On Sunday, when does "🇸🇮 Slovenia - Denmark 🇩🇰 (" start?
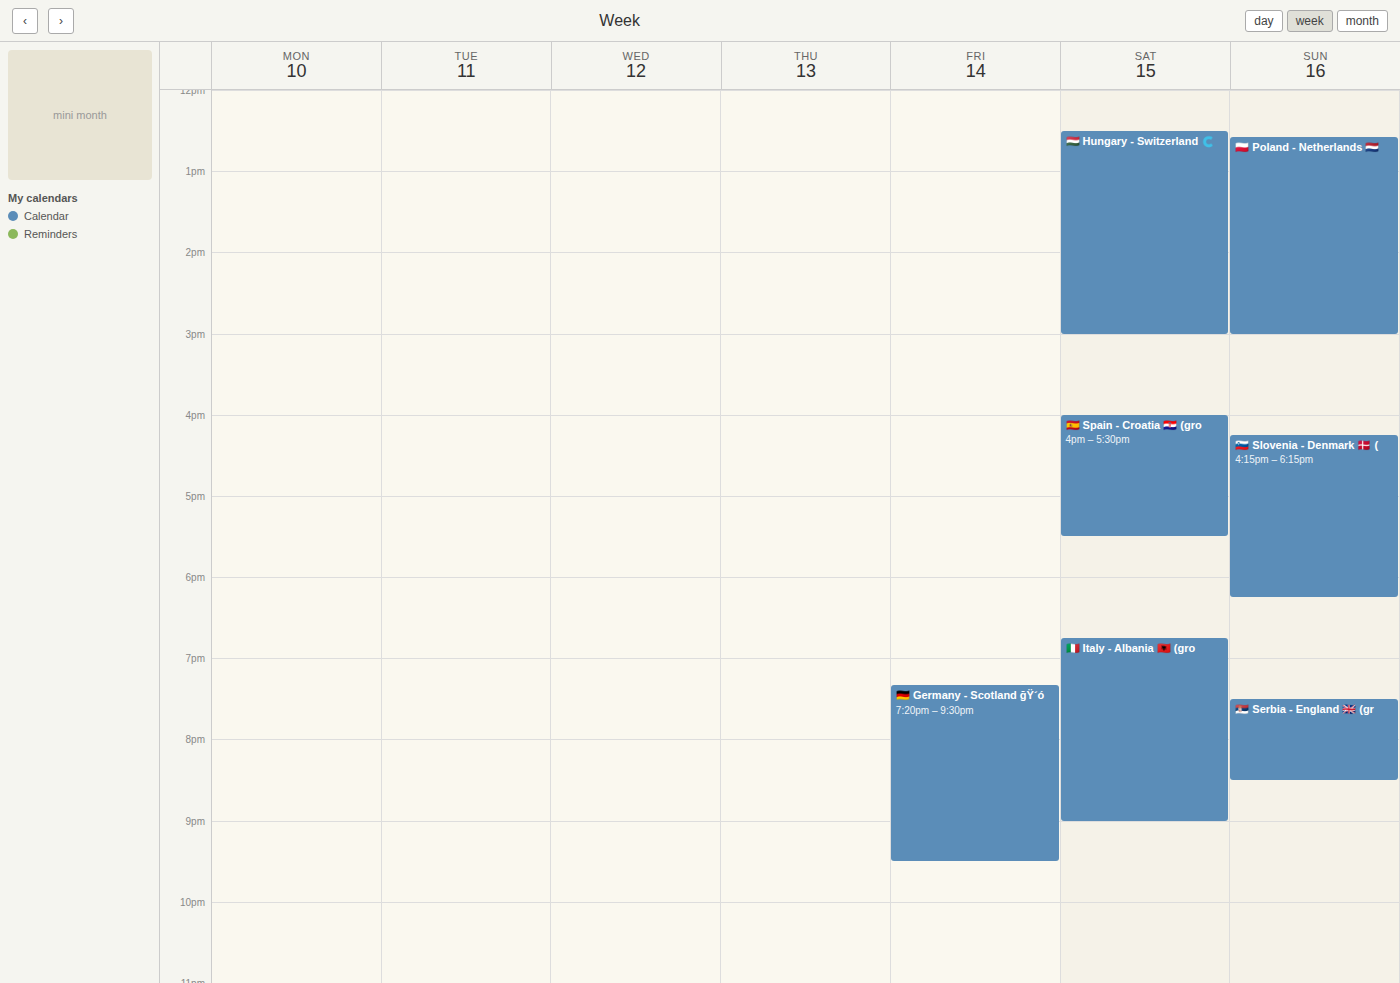
4:15 PM